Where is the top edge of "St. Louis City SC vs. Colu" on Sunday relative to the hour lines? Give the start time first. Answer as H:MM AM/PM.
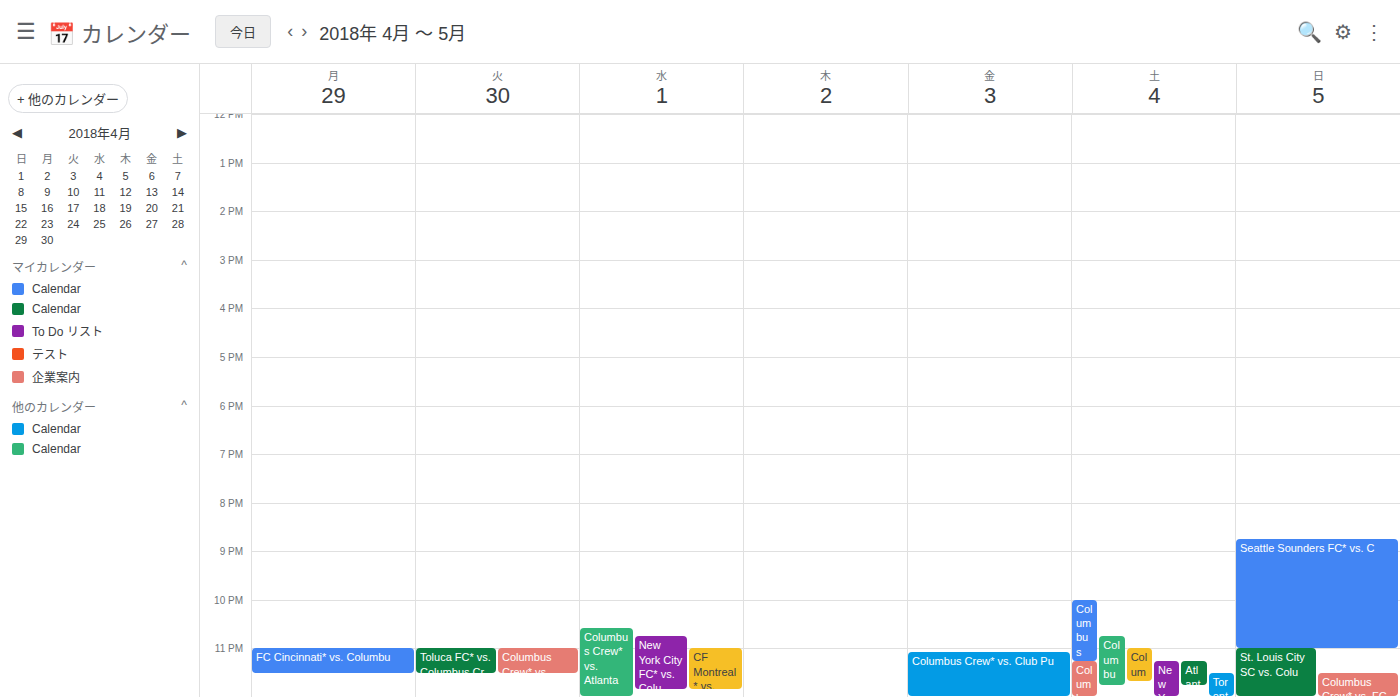
11:00 PM -- exactly on the 11 PM line.